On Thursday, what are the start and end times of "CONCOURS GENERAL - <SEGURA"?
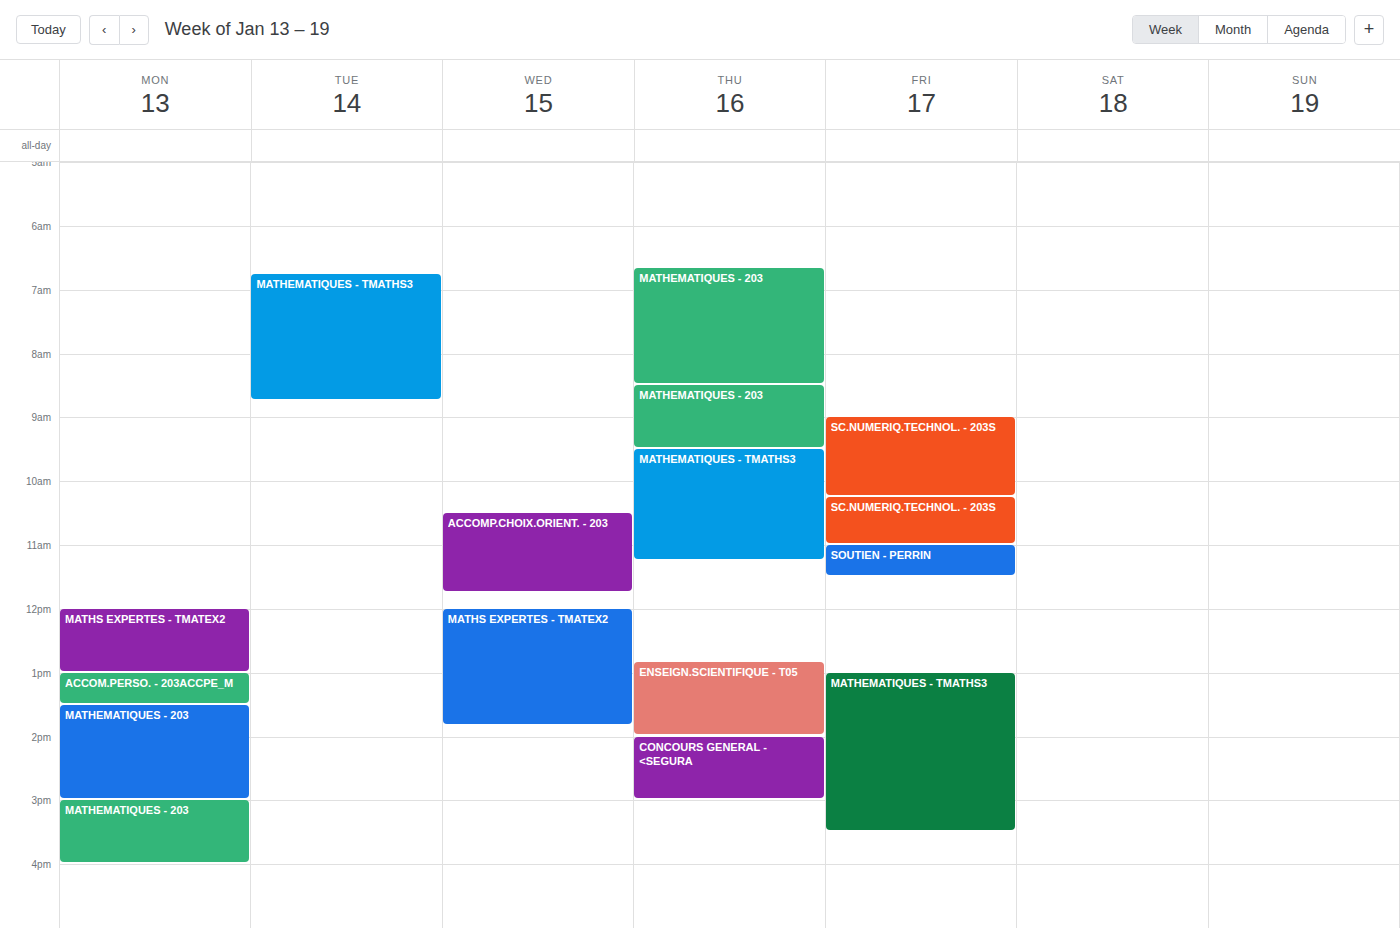
2:00 PM to 3:00 PM